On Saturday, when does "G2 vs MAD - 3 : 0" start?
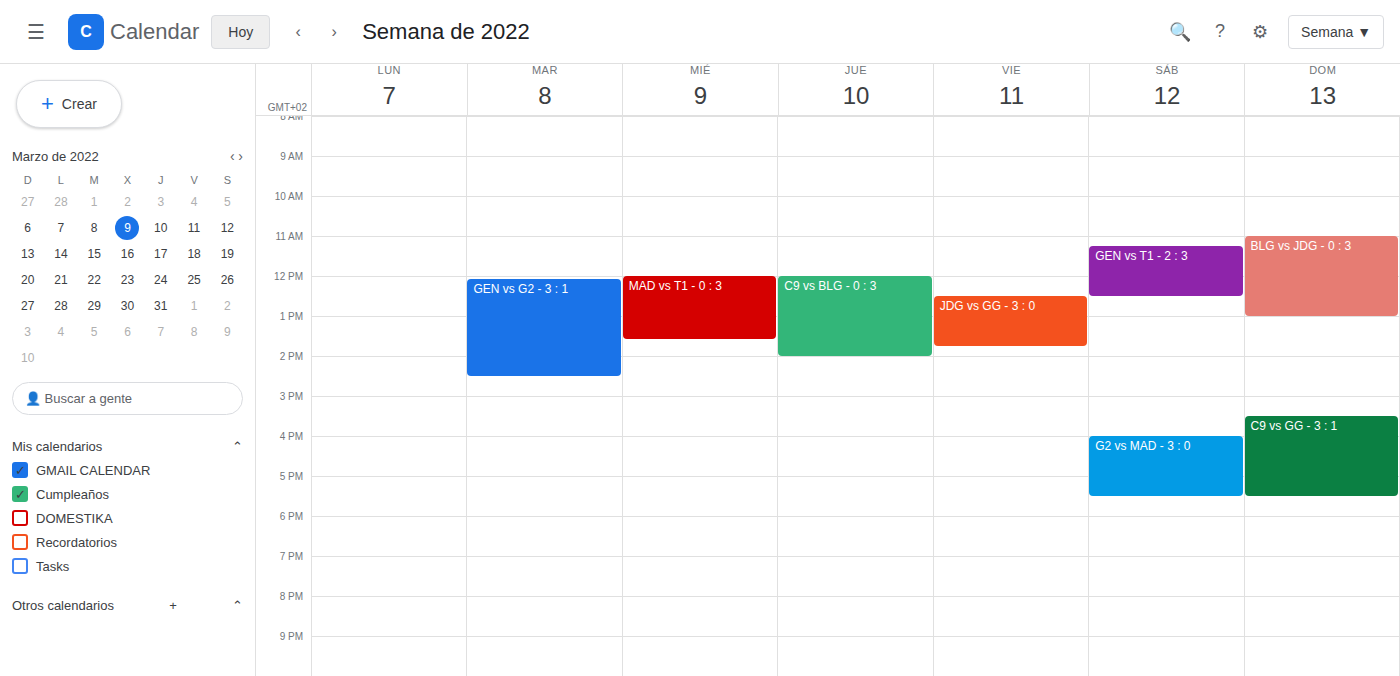
16:00